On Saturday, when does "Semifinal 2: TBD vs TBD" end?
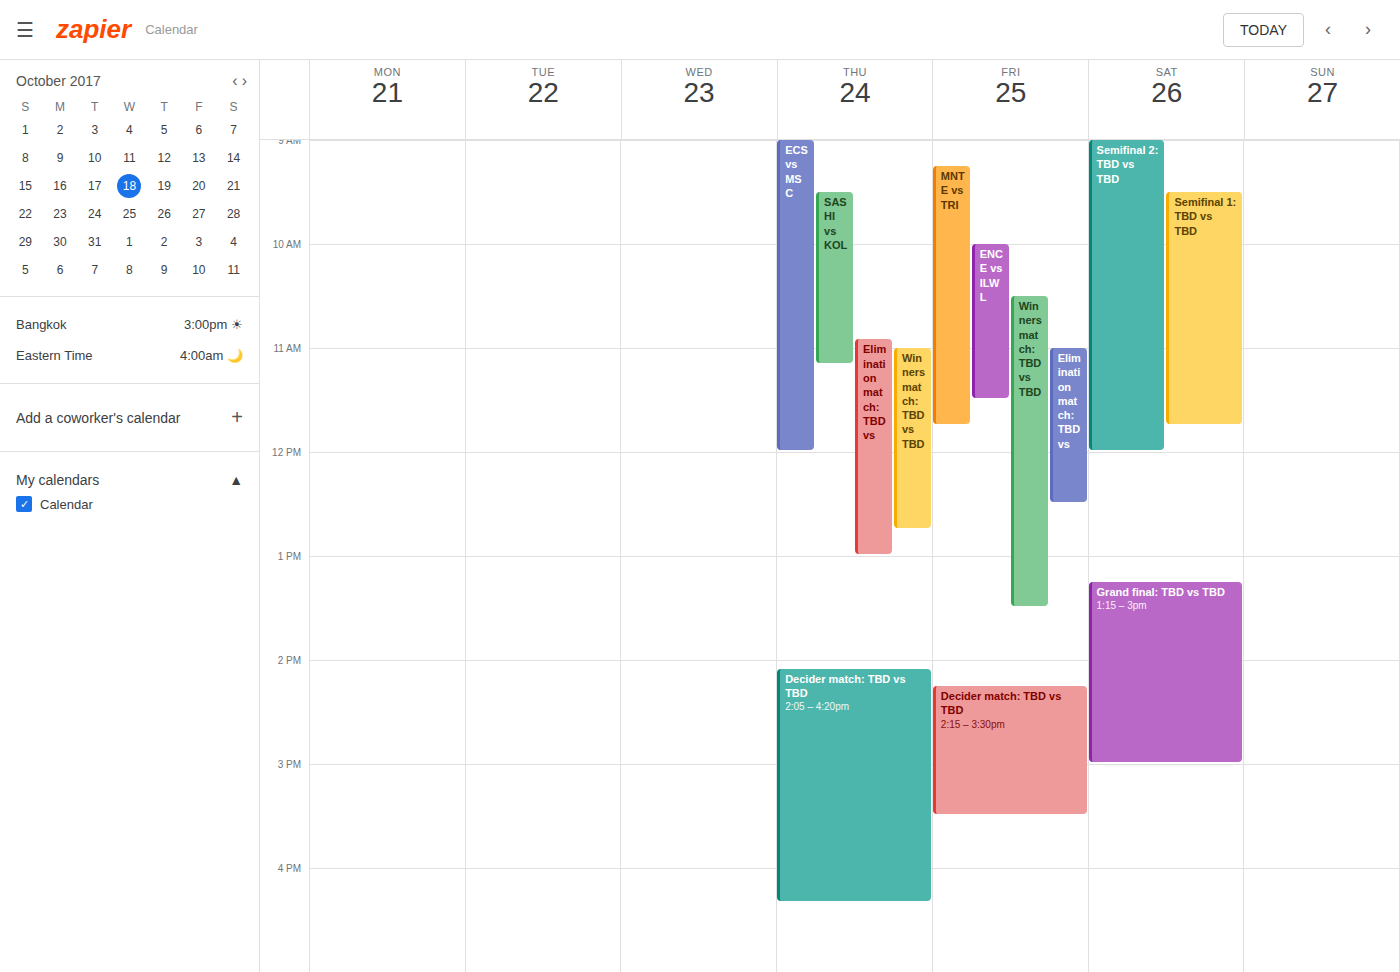
12:00 PM